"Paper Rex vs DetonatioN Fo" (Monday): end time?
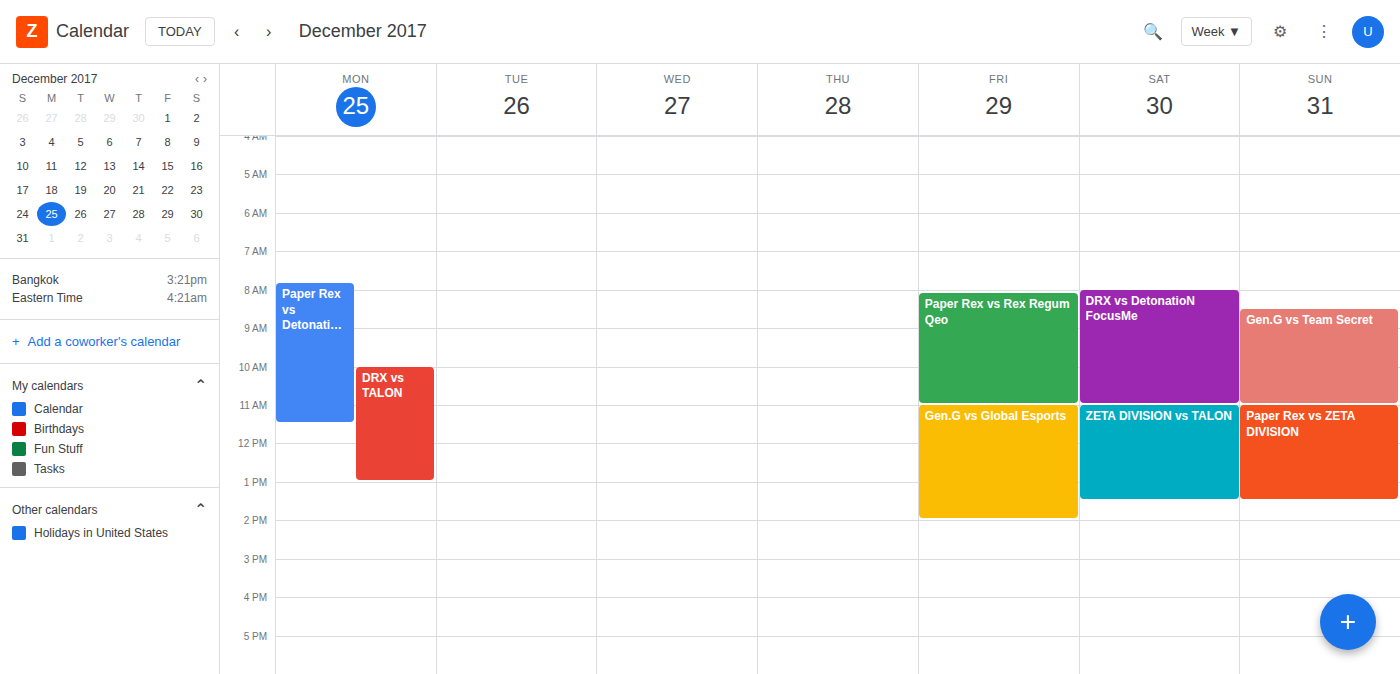
11:30 AM